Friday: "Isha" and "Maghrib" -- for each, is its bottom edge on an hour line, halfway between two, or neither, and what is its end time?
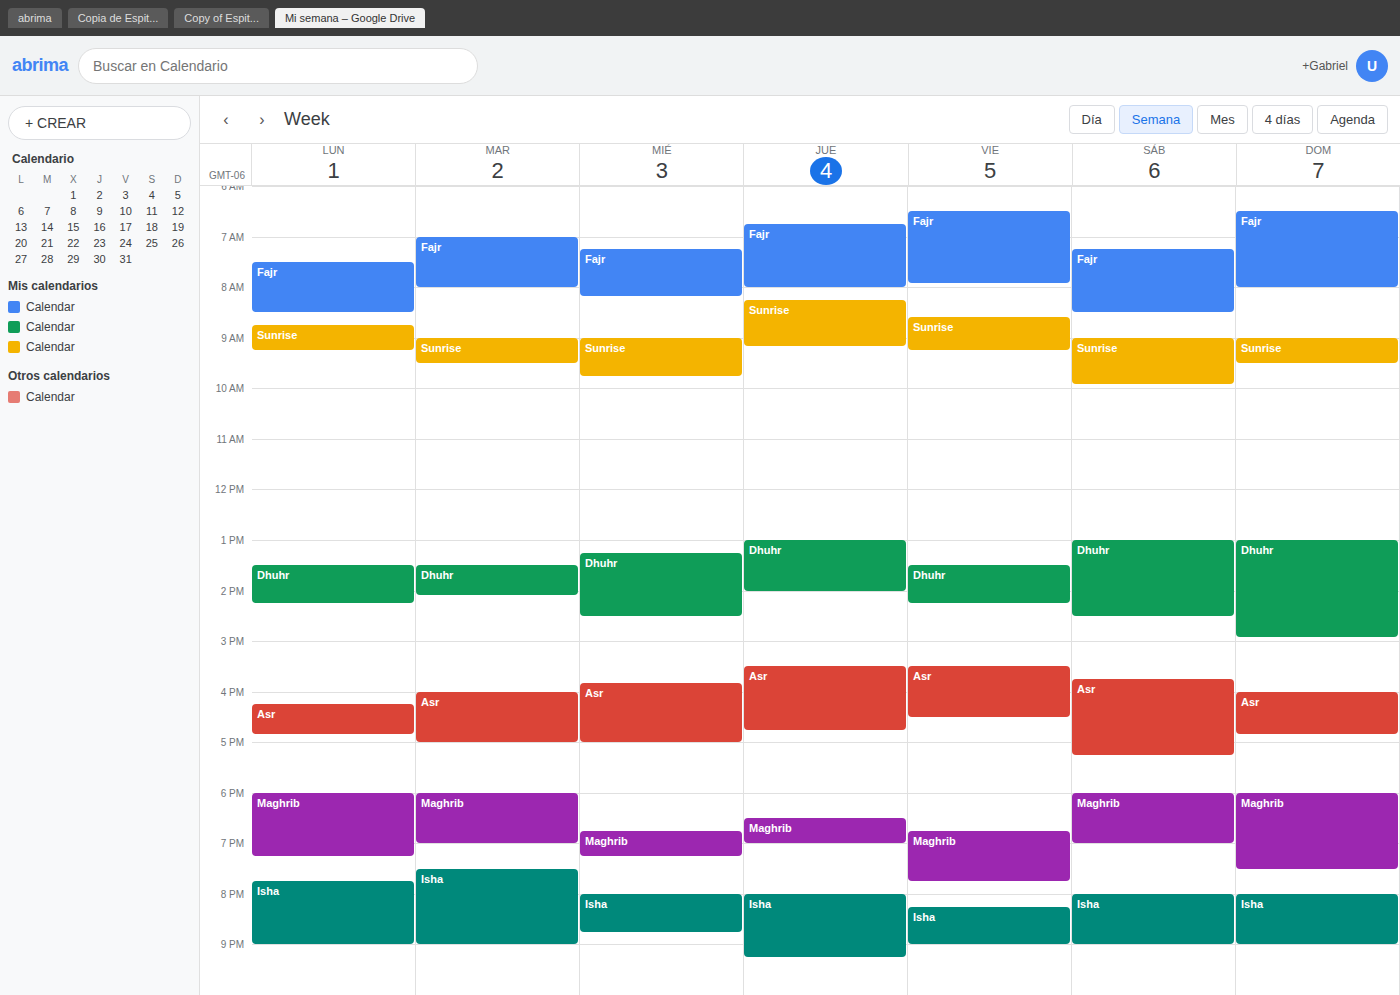
"Isha": 9:00 PM, exactly on the 9 PM line. "Maghrib": 7:45 PM, neither: three quarters of the way from the 7 PM line to the 8 PM line.